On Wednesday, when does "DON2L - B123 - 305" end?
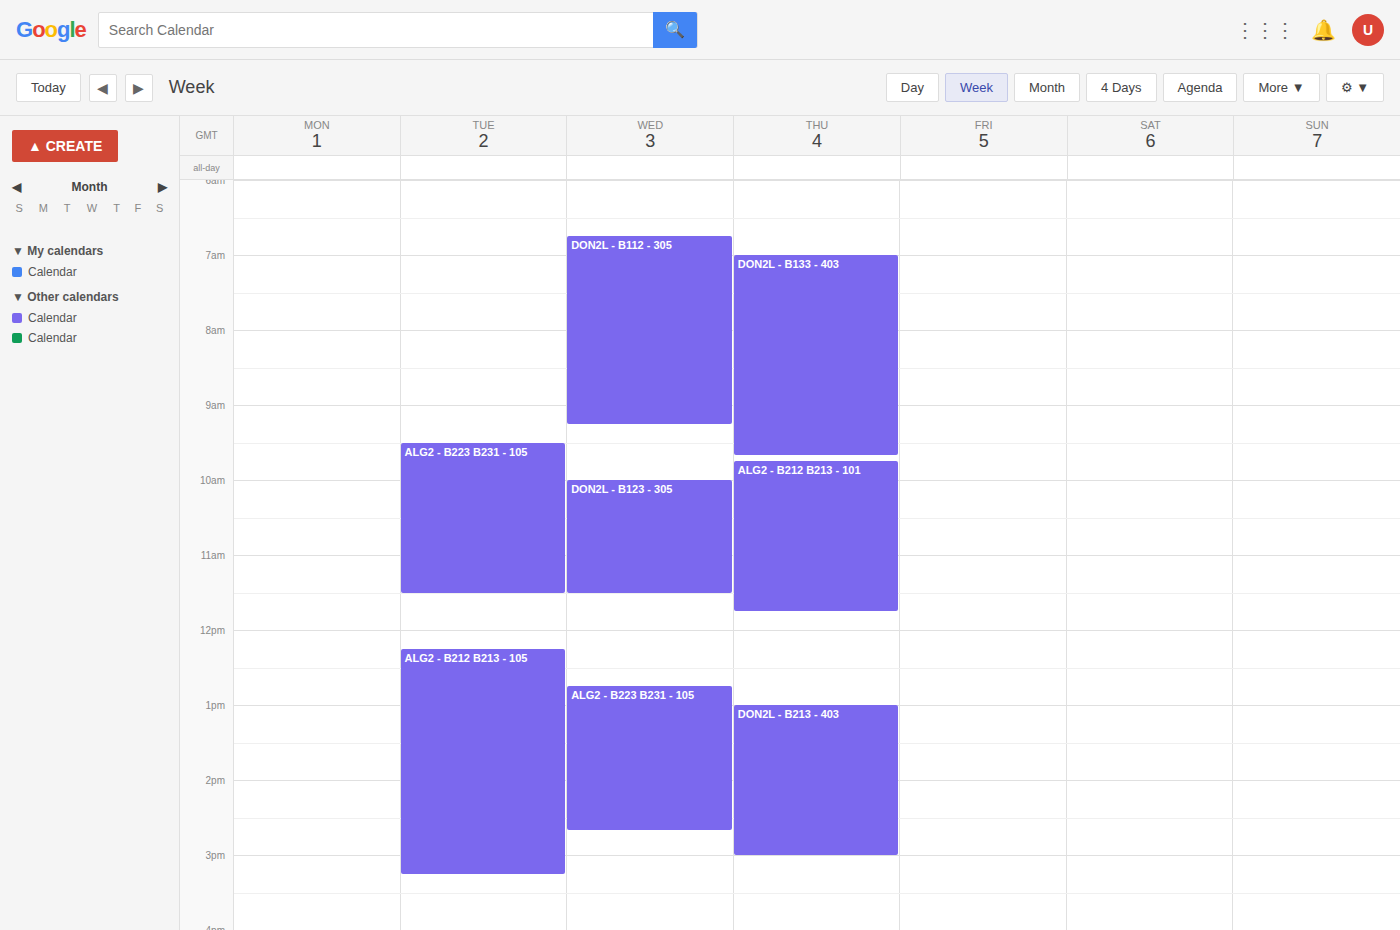
11:30 AM